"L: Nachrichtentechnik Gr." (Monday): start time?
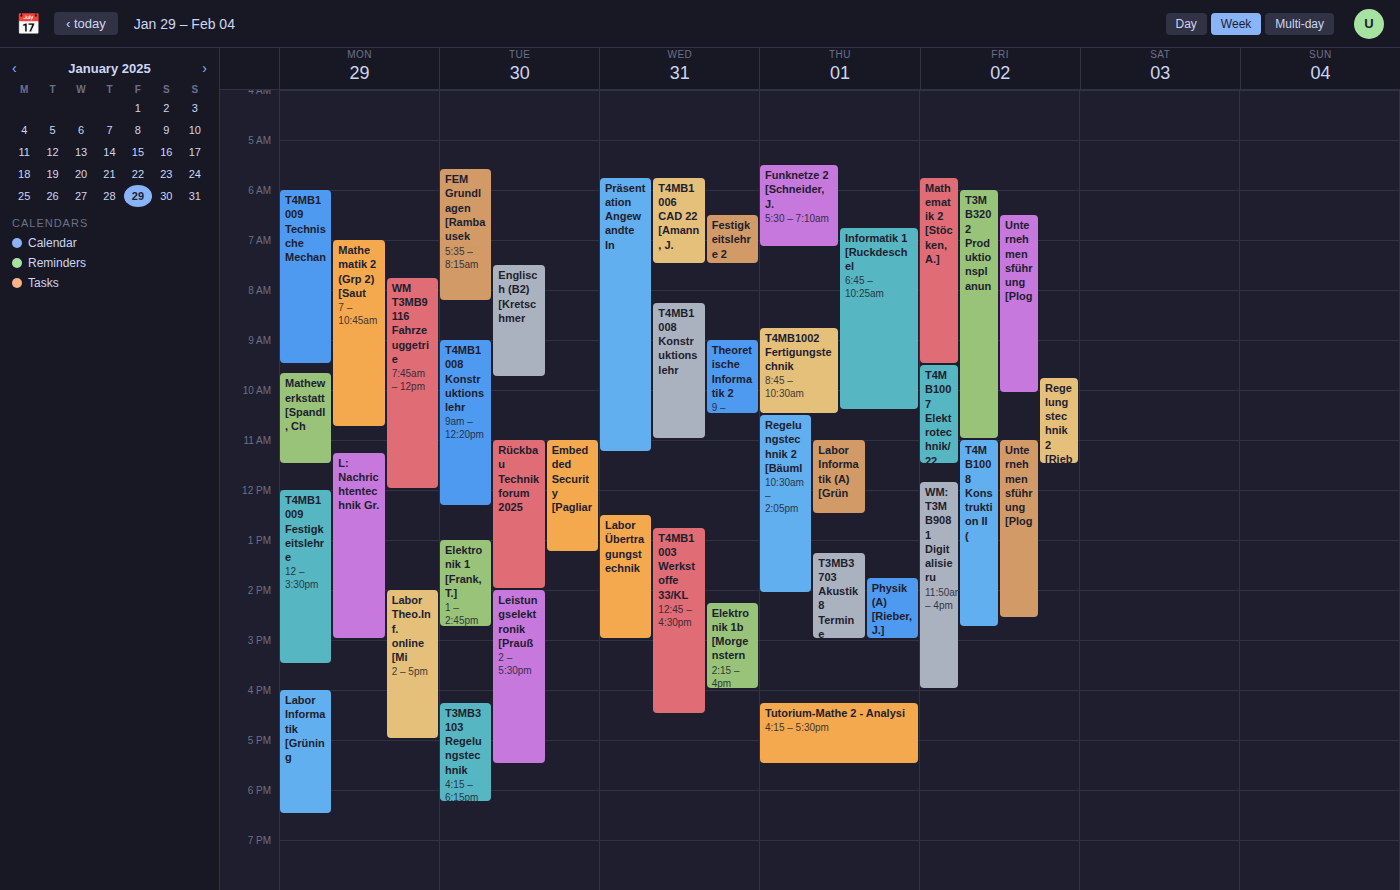
11:15 AM